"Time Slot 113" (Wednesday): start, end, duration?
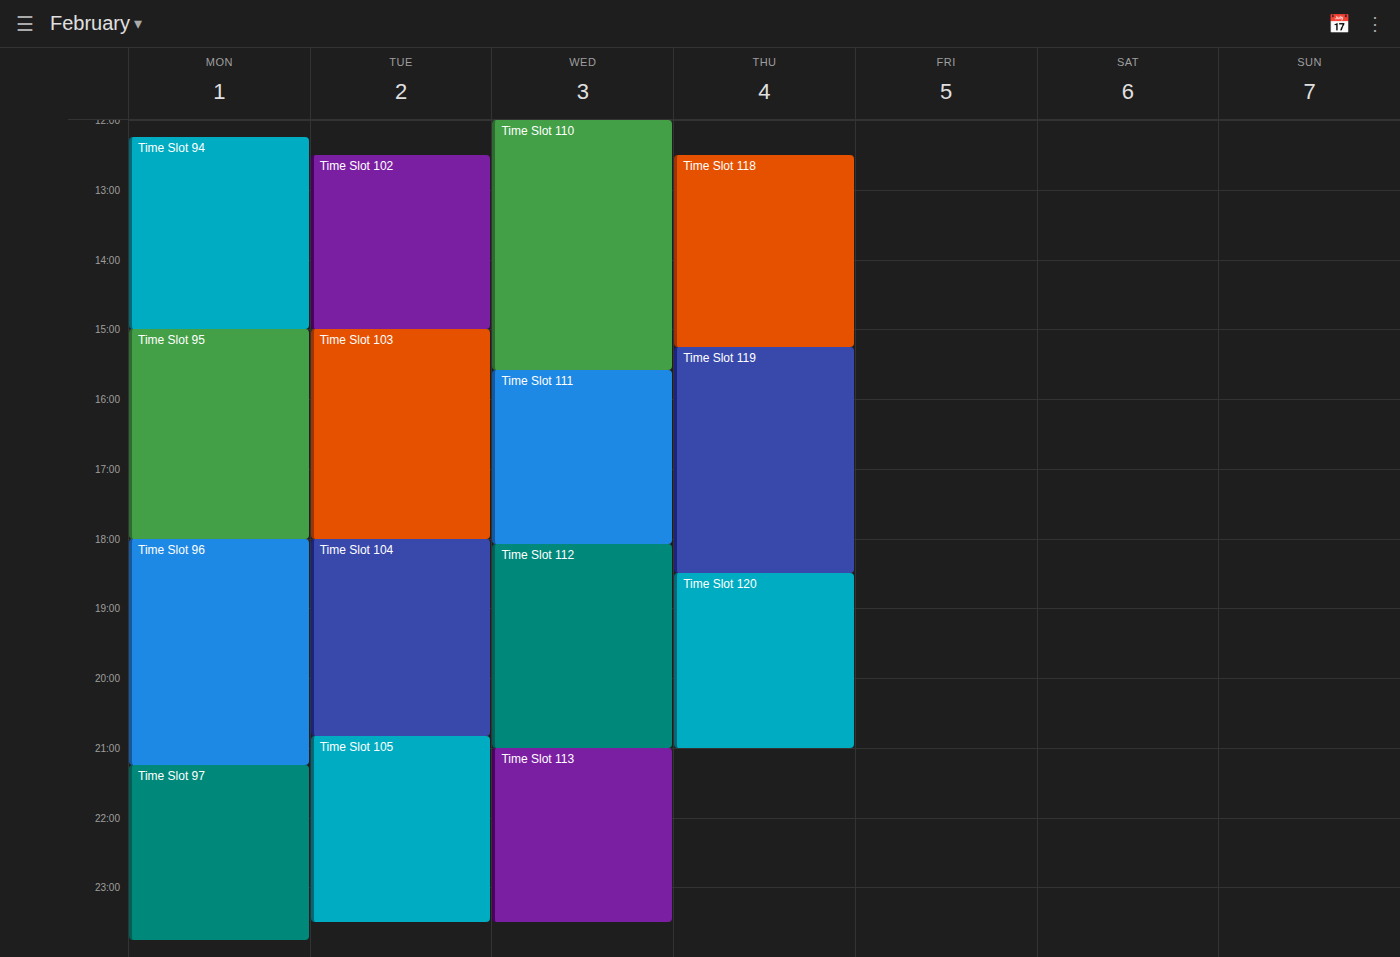
9:00 PM to 11:30 PM, 2 hours 30 minutes